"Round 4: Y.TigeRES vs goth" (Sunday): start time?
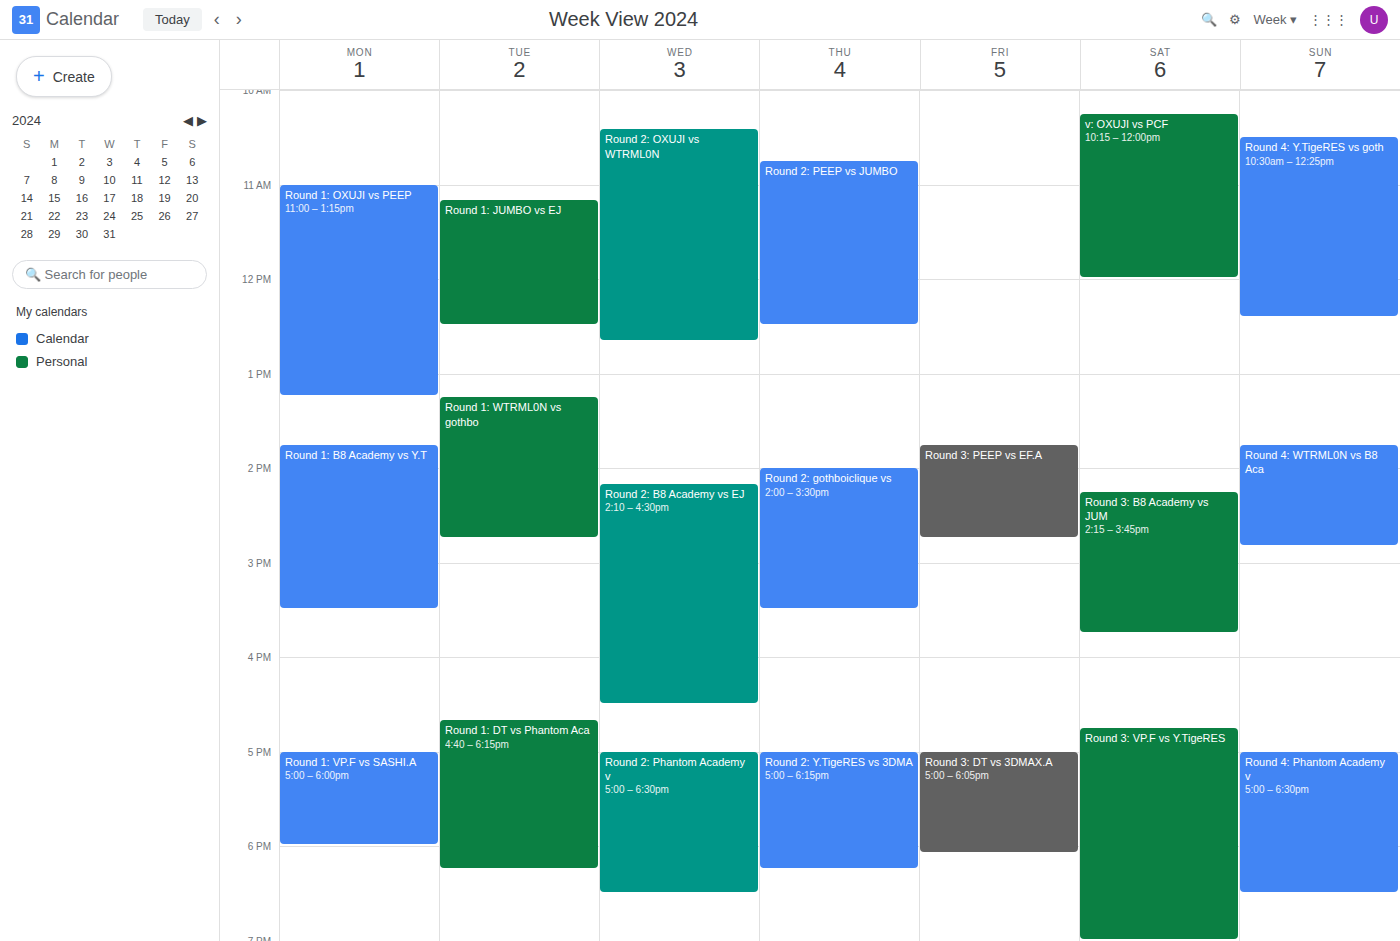
10:30 AM